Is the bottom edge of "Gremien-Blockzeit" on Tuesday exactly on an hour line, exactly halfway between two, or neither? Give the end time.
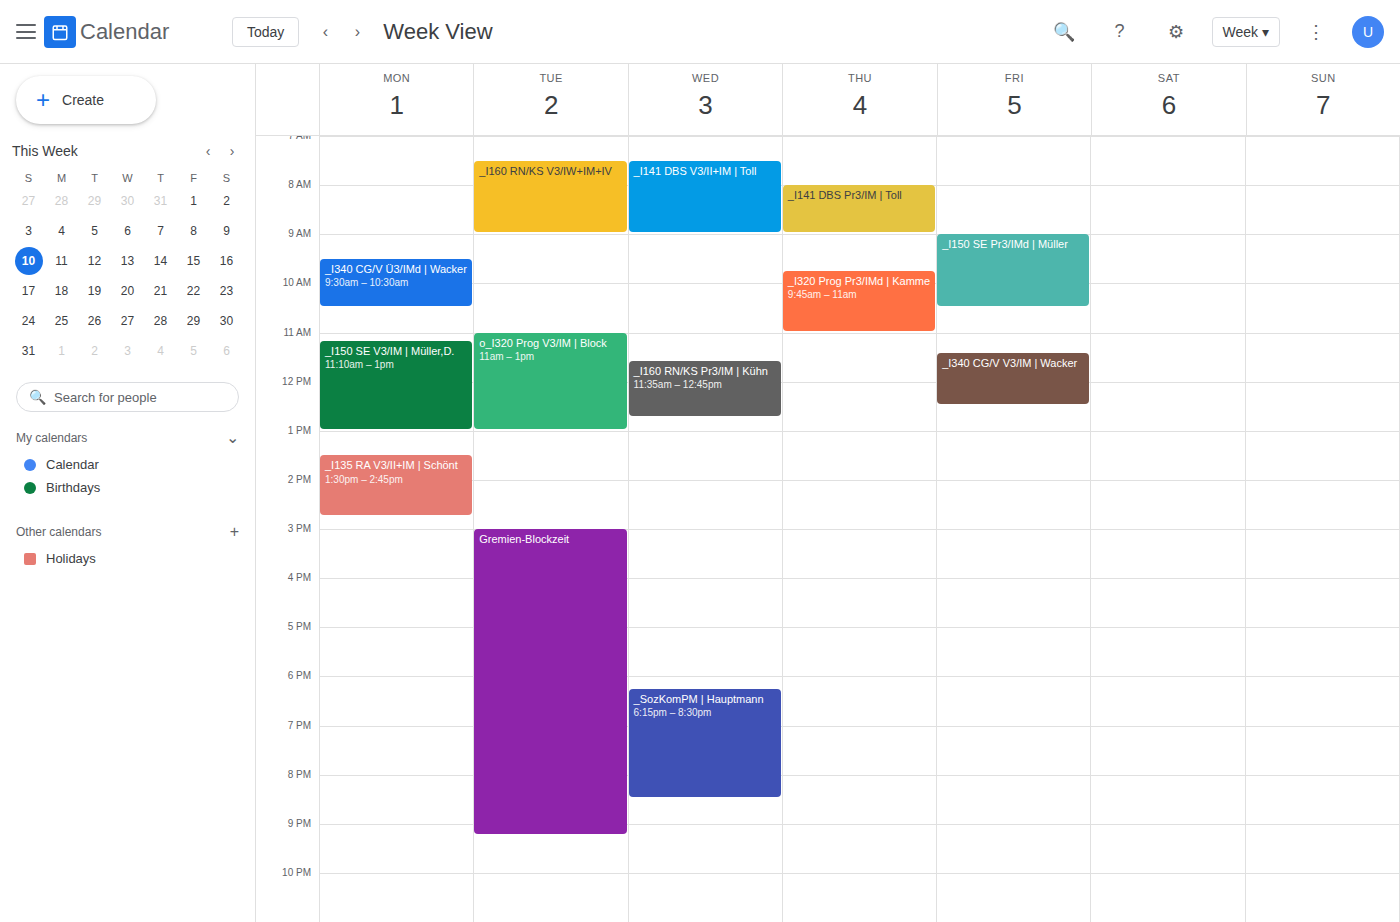
9:15 PM -- neither: a quarter of the way from the 9 PM line to the 10 PM line.